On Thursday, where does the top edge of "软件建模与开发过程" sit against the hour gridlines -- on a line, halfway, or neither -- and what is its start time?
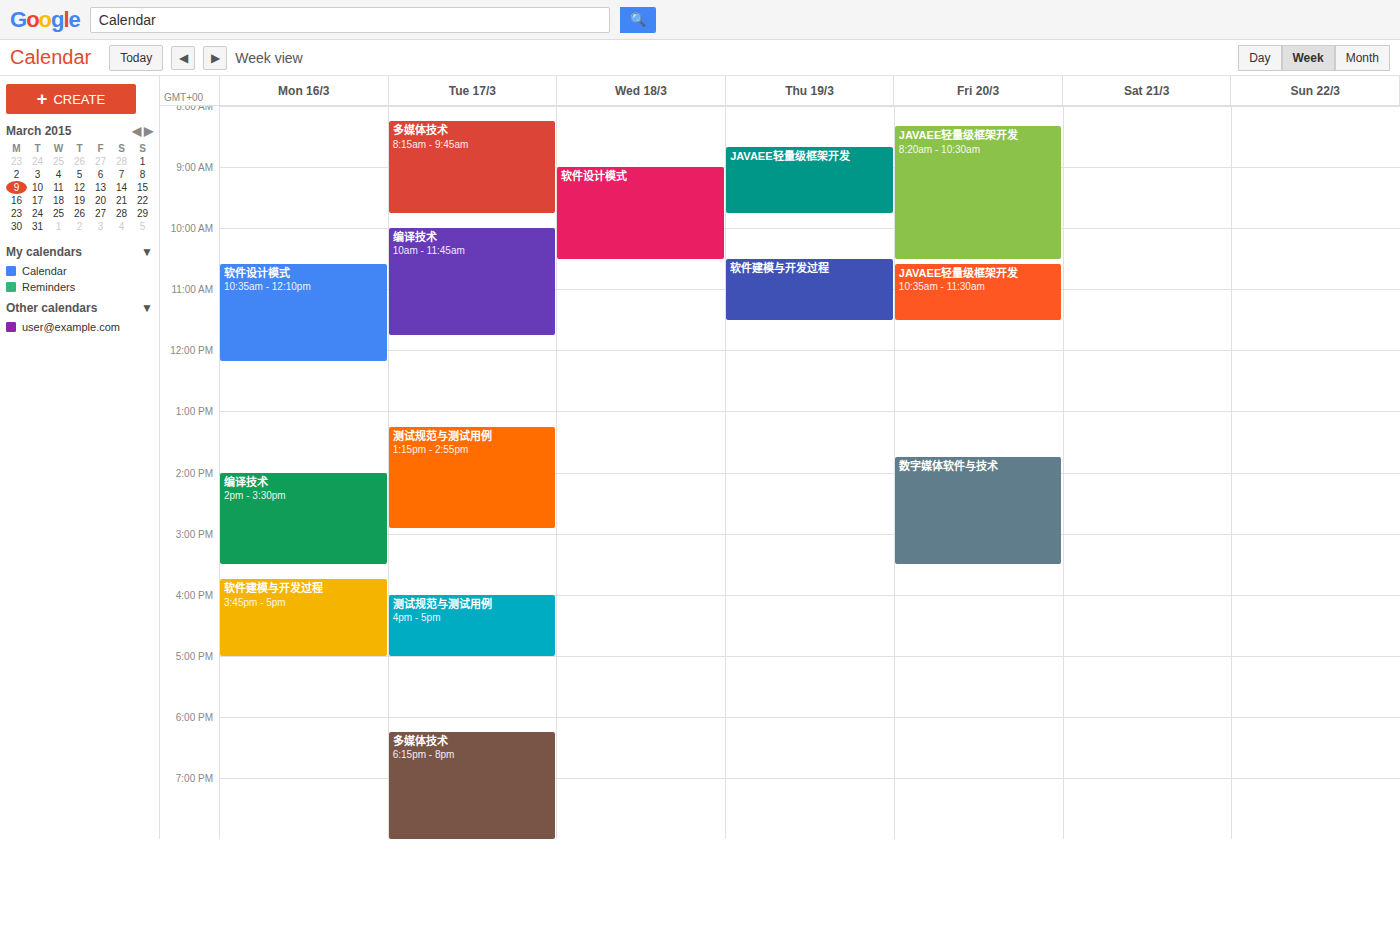
10:30 AM -- halfway between the 10 AM and 11 AM lines.